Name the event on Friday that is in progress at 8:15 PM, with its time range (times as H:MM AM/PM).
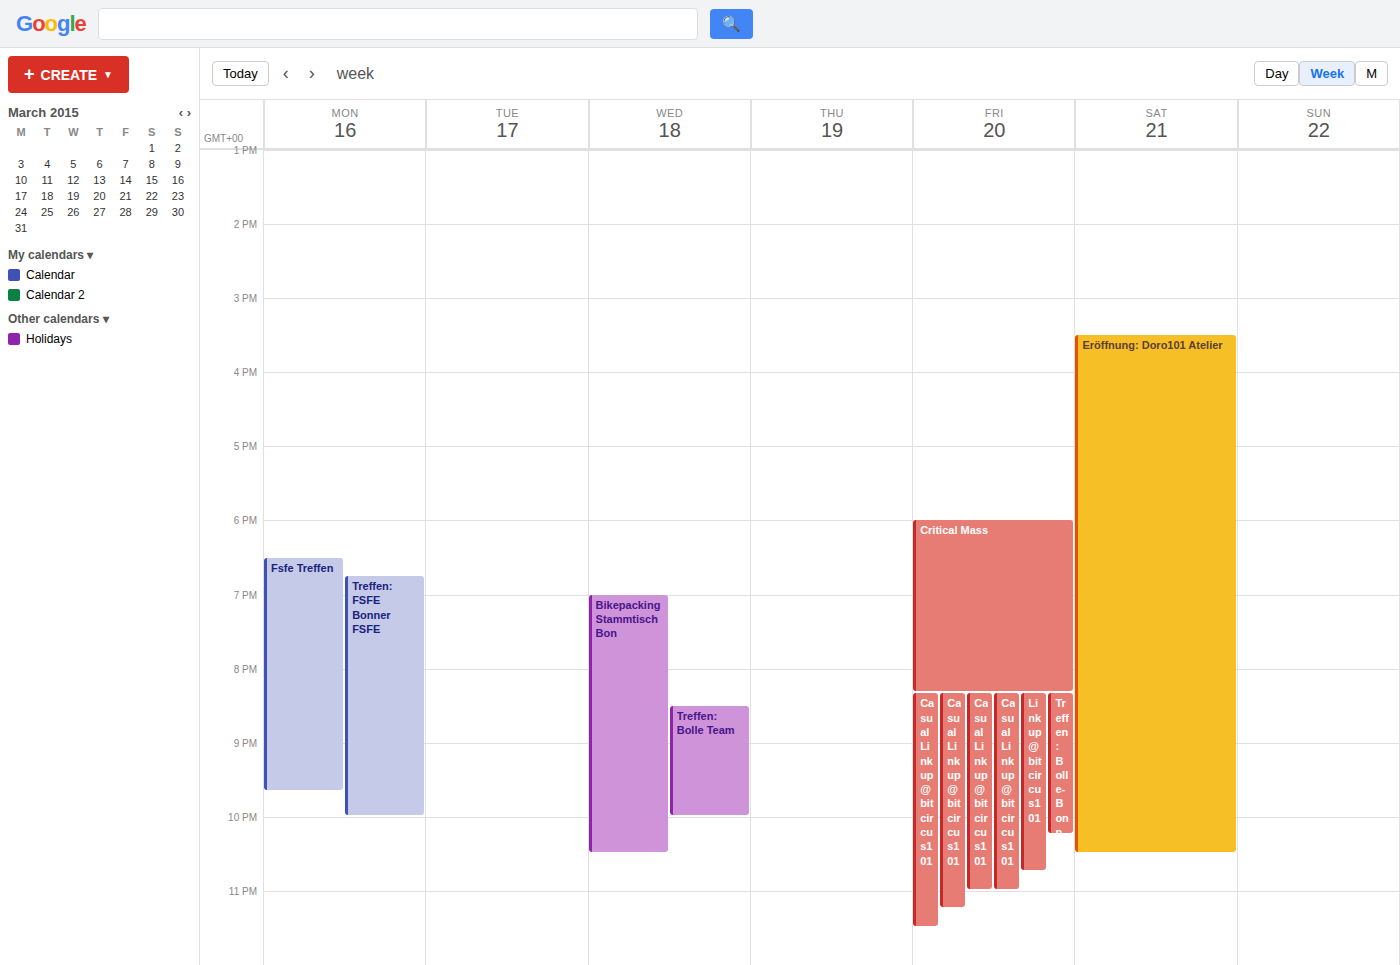
"Critical Mass", 6:00 PM to 8:20 PM